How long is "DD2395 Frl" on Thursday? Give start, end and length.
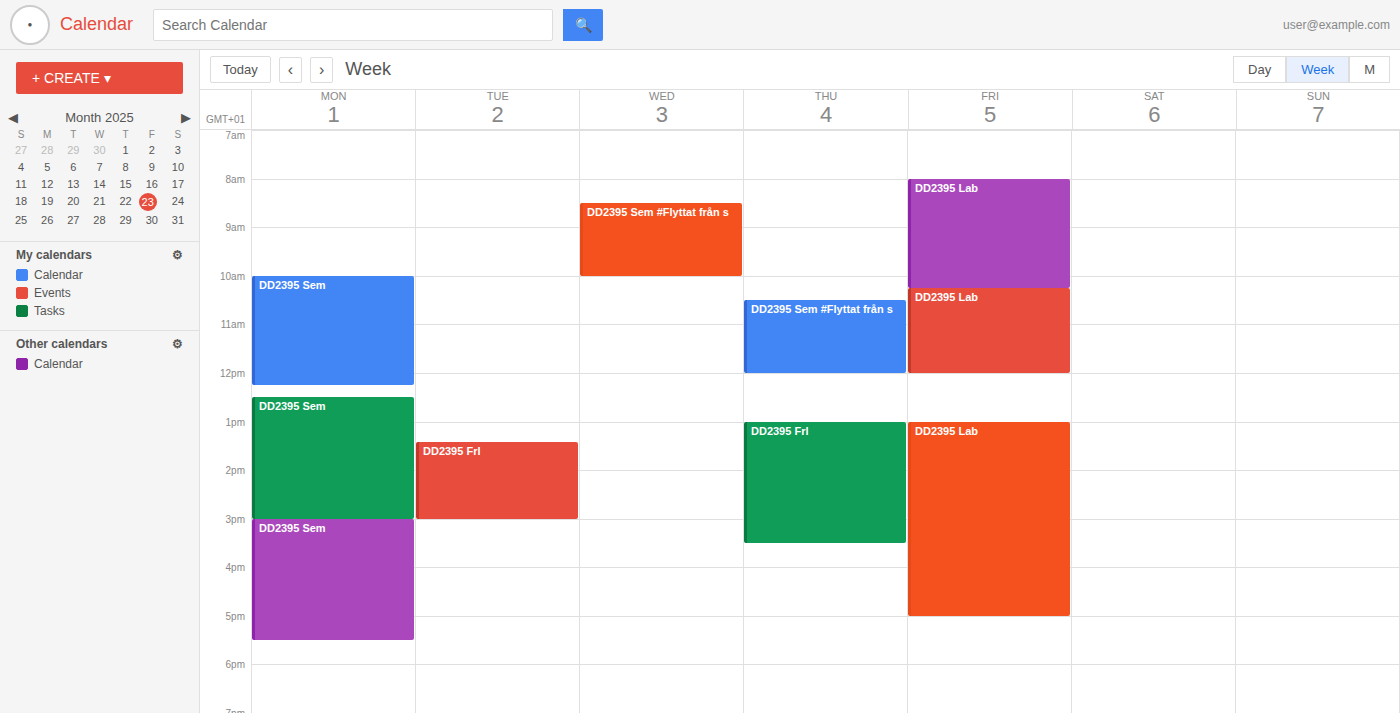
1:00 PM to 3:30 PM, 2 hours 30 minutes